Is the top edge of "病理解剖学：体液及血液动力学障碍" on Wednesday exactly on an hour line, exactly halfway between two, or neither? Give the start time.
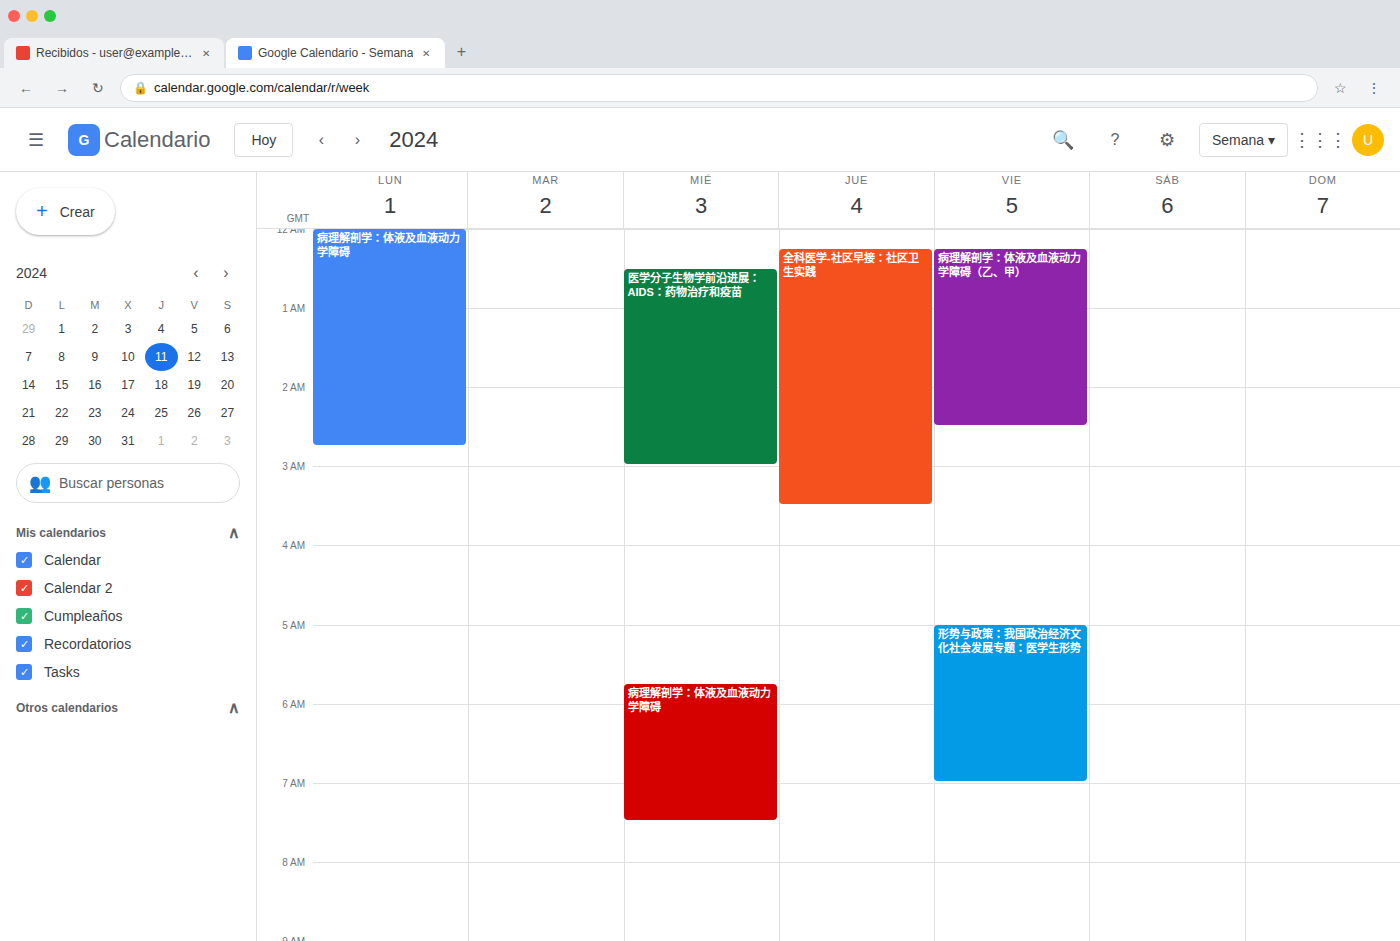
5:45 AM -- neither: three quarters of the way from the 5 AM line to the 6 AM line.